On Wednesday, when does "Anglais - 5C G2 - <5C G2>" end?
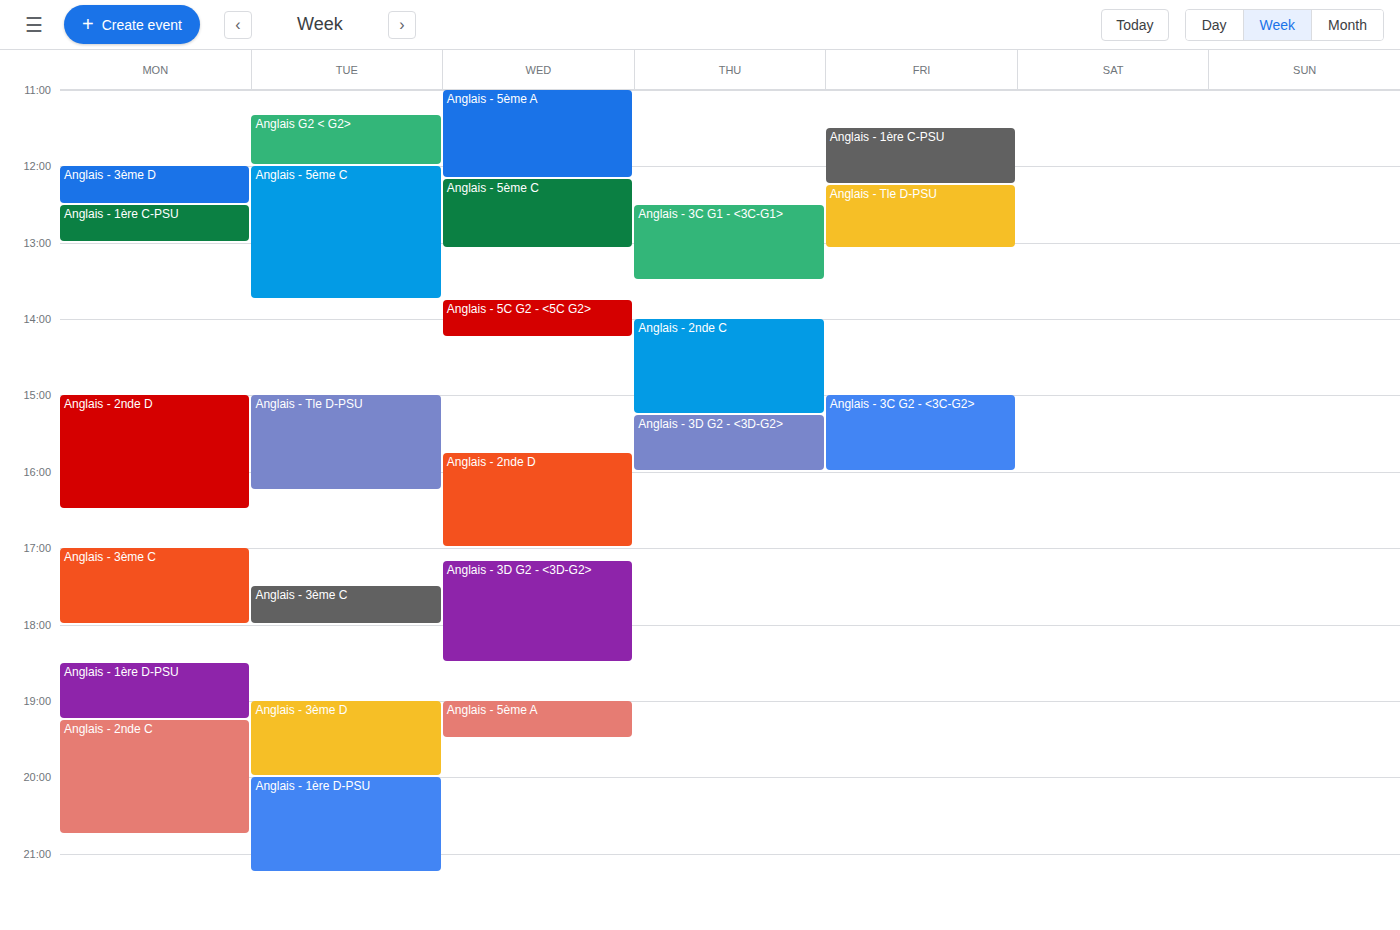
2:15 PM